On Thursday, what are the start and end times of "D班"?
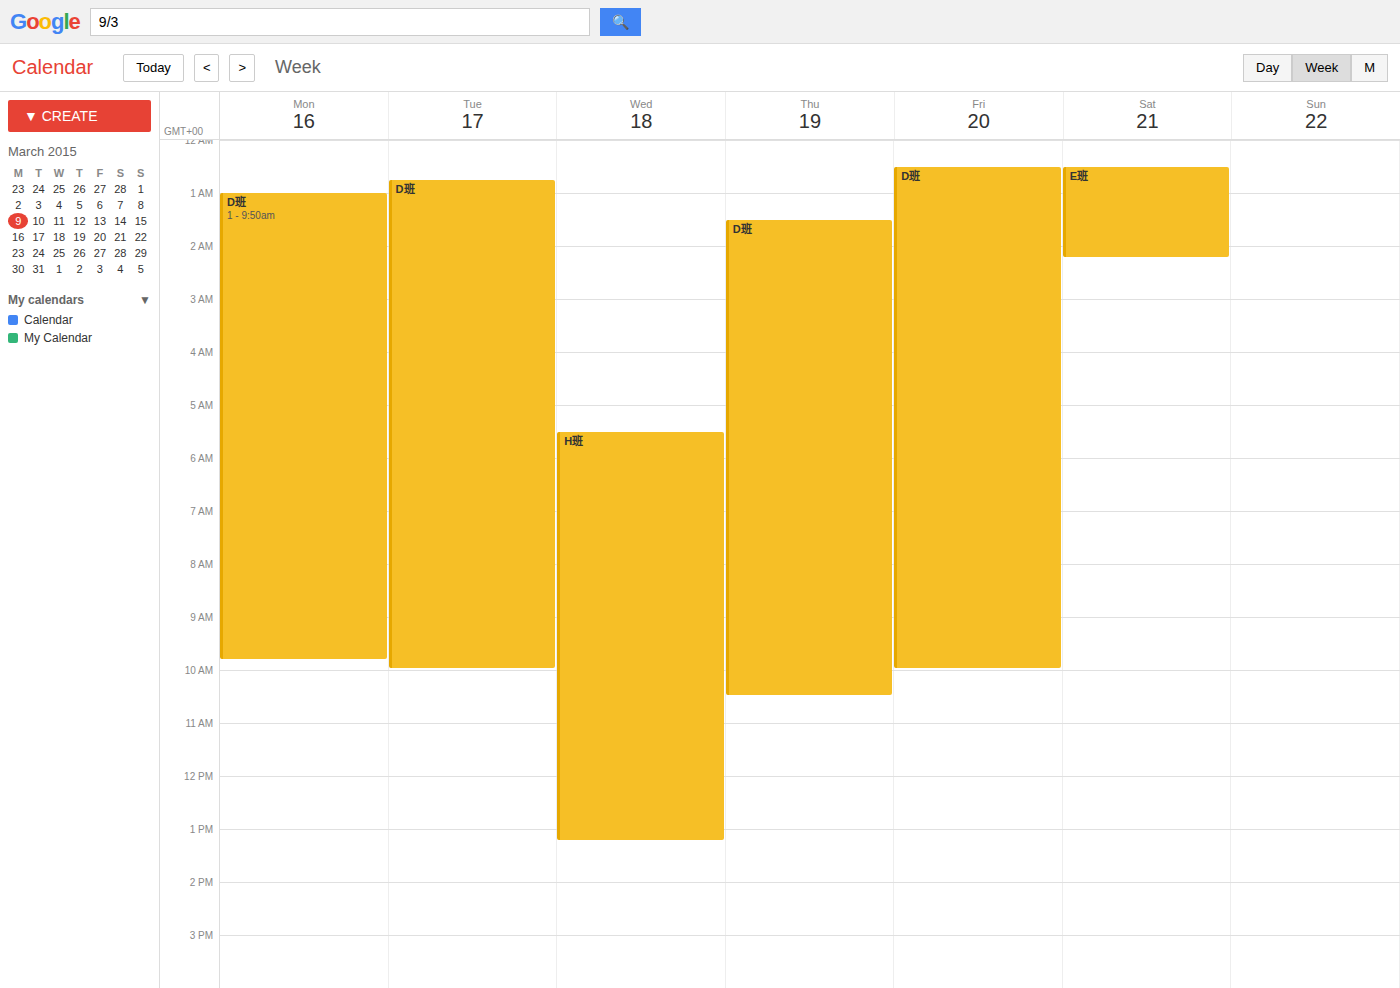
1:30 AM to 10:30 AM